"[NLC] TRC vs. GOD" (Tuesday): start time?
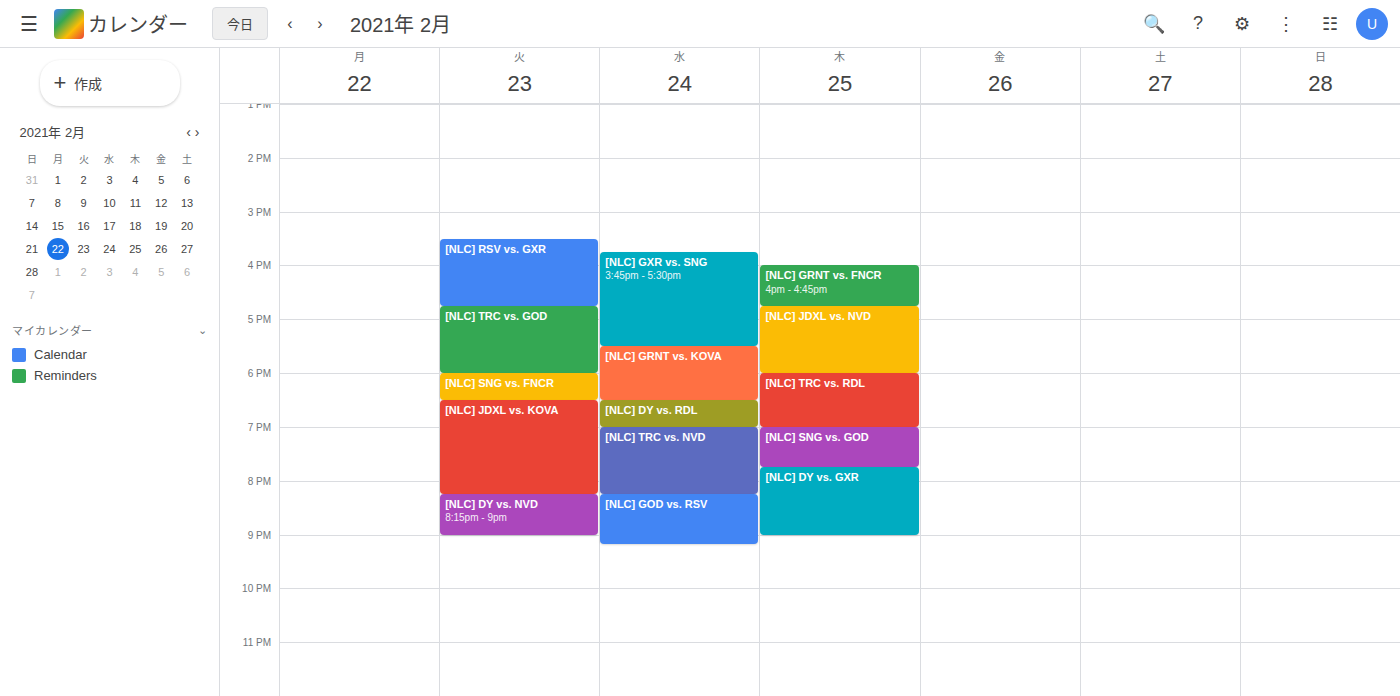
16:45